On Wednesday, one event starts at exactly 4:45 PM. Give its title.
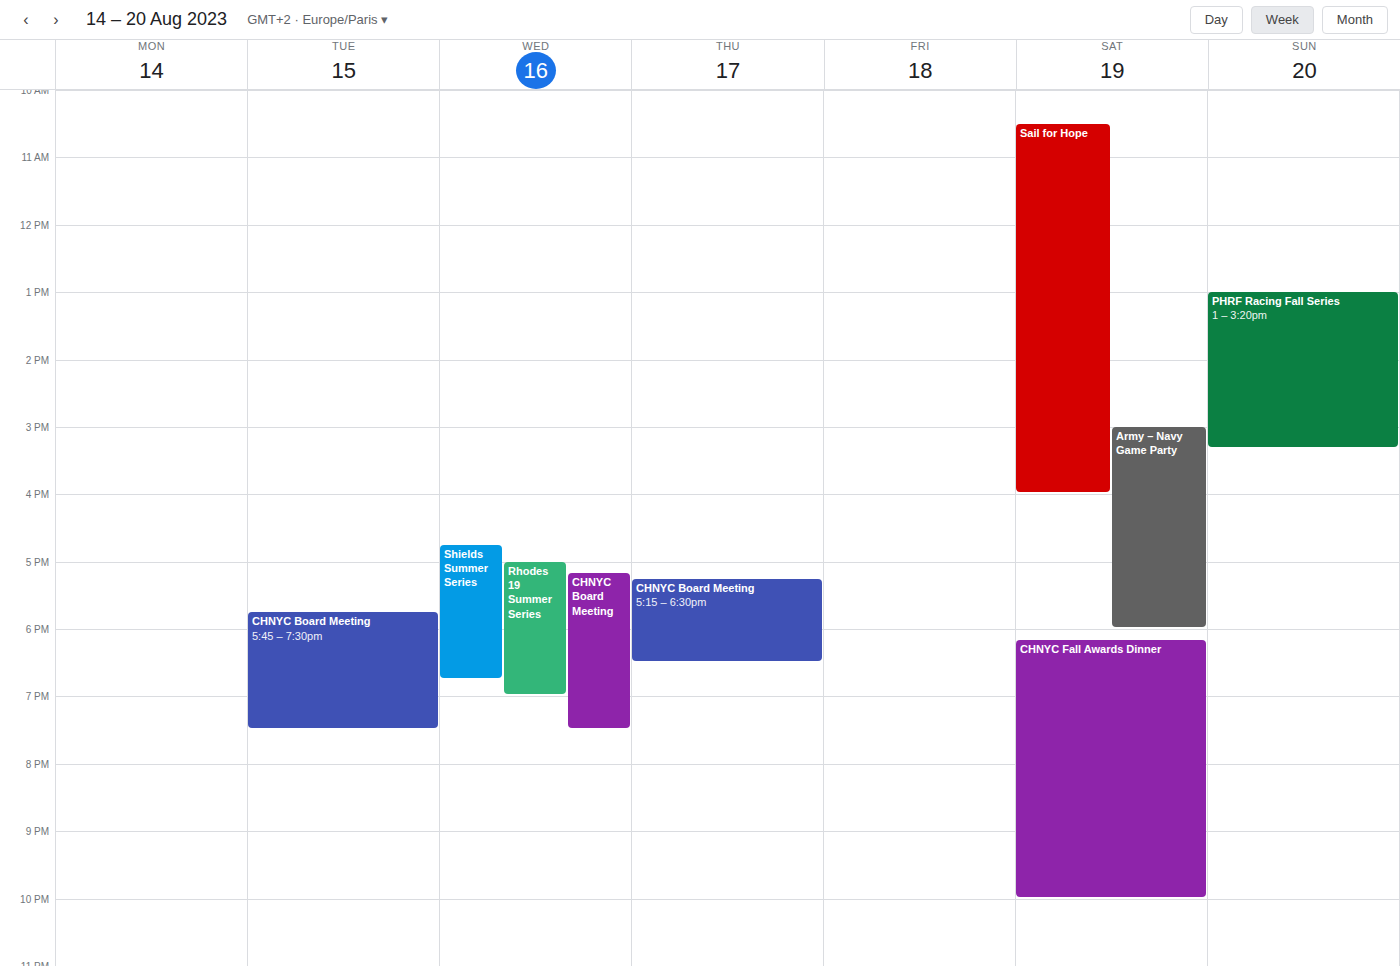
"Shields Summer Series"